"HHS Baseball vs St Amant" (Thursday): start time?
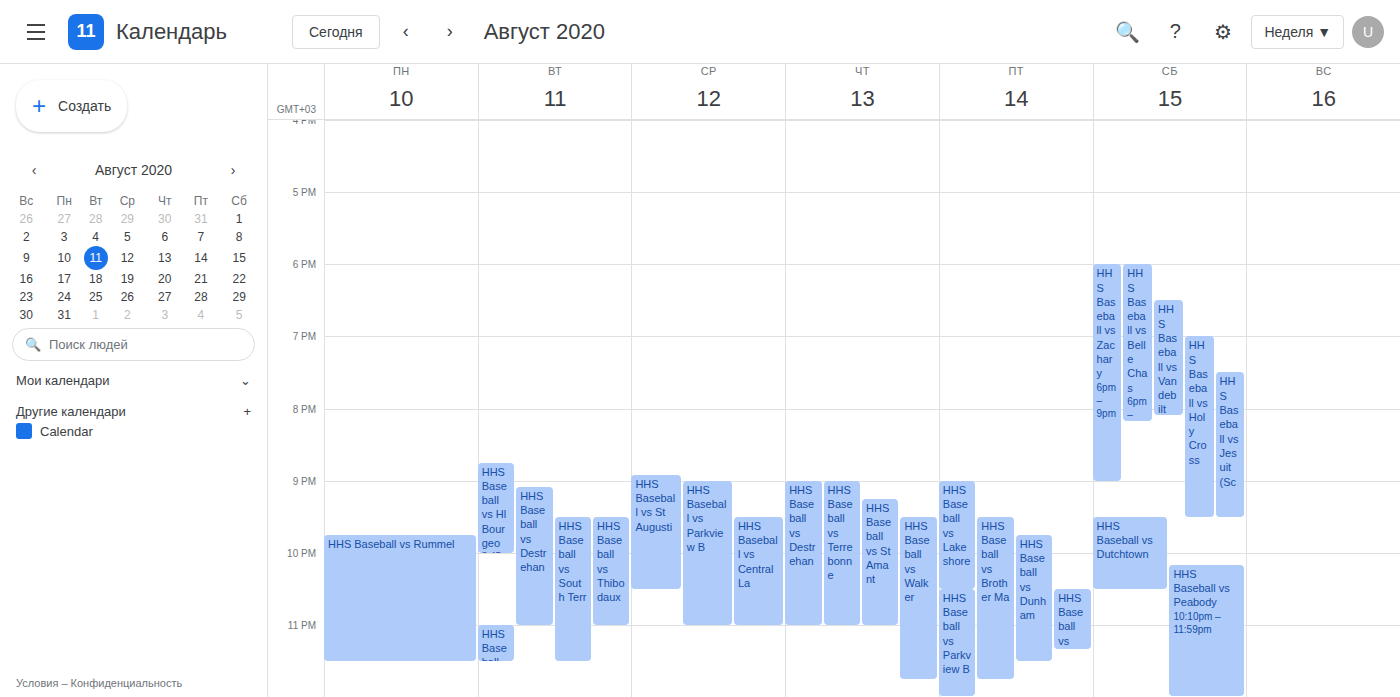
9:15 PM